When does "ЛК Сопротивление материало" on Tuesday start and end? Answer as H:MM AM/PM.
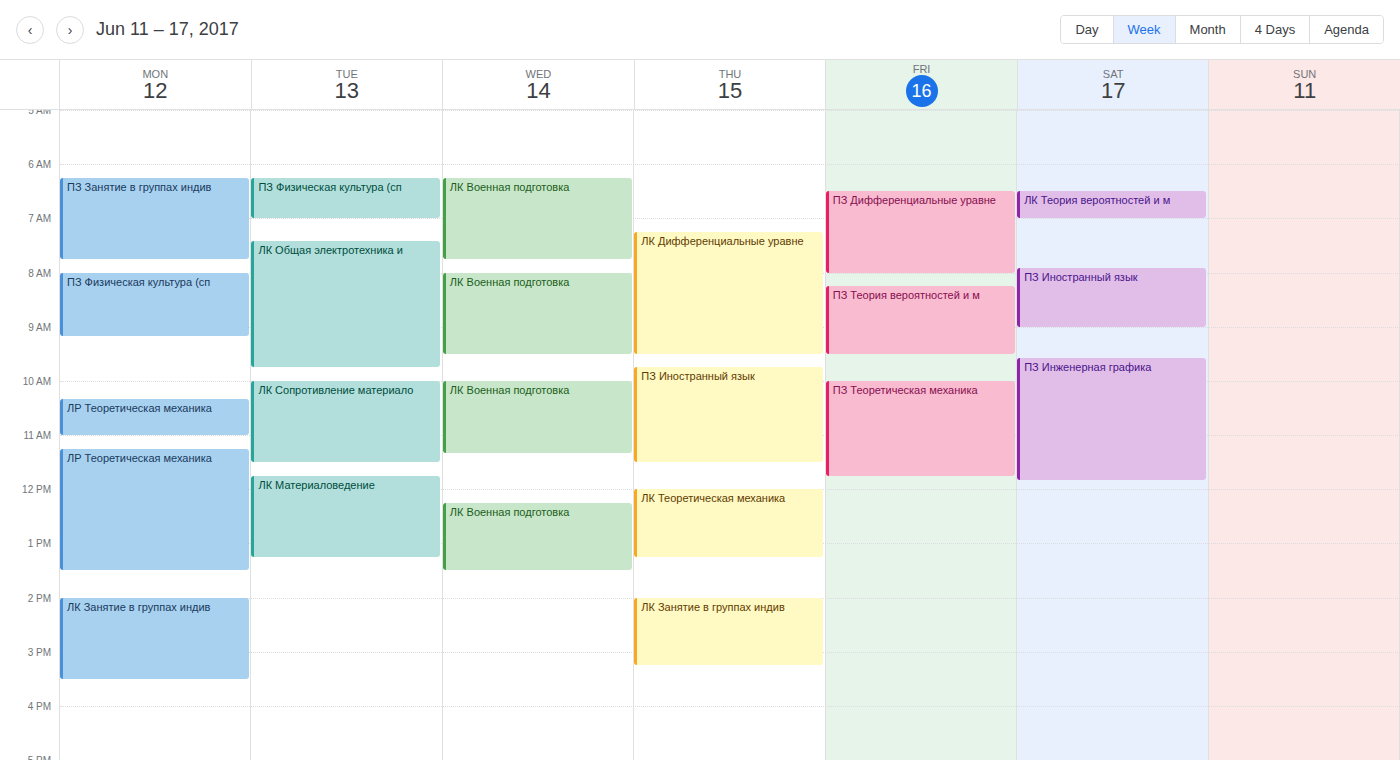
10:00 AM to 11:30 AM